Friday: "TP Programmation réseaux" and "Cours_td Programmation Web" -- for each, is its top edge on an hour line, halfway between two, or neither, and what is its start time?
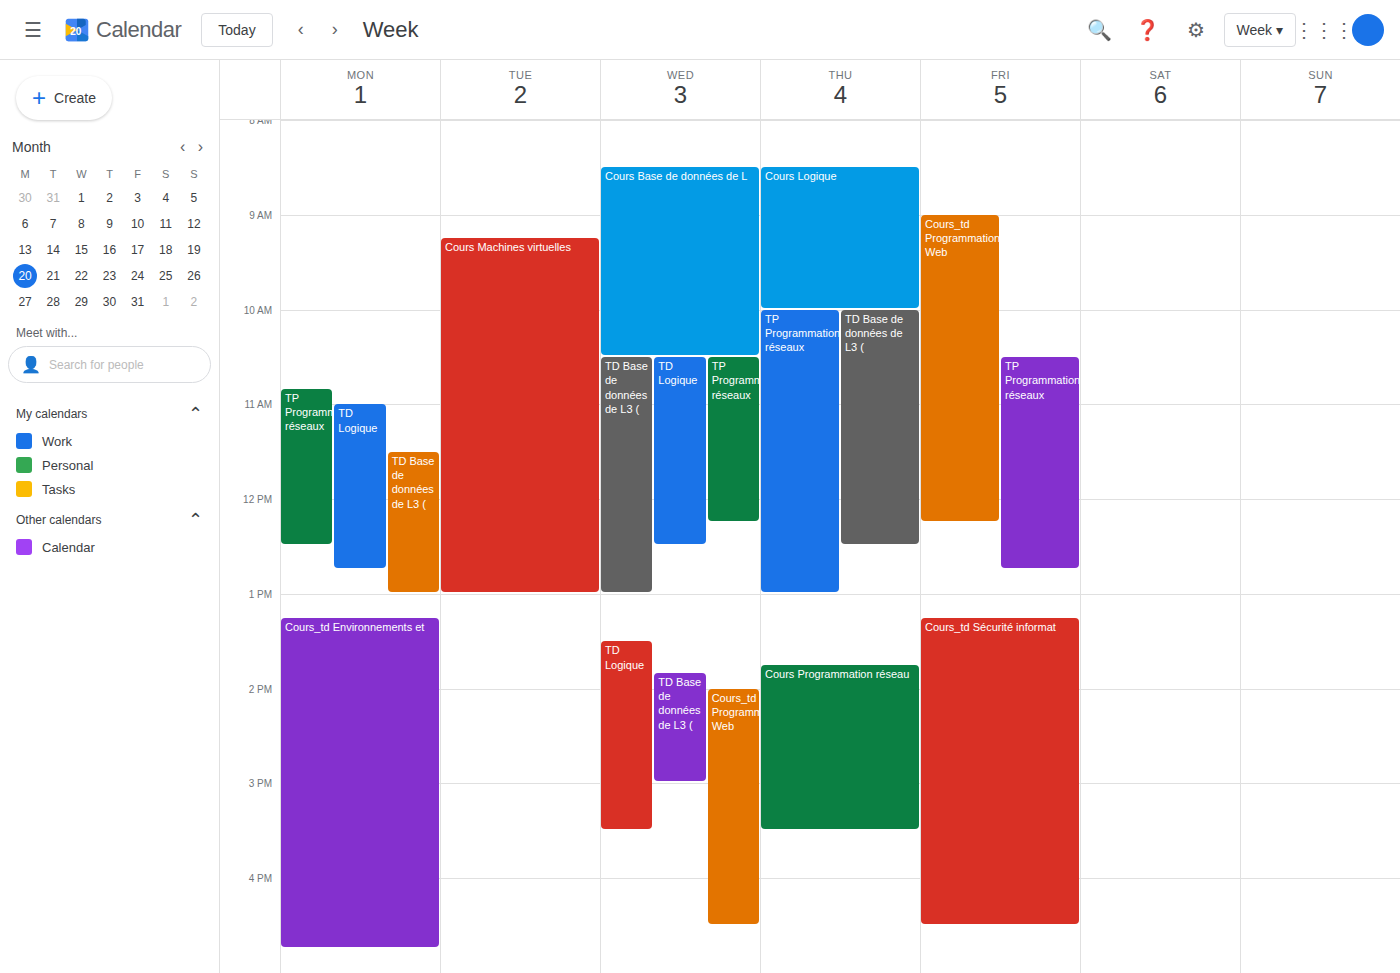
"TP Programmation réseaux": 10:30 AM, halfway between the 10 AM and 11 AM lines. "Cours_td Programmation Web": 9:00 AM, exactly on the 9 AM line.